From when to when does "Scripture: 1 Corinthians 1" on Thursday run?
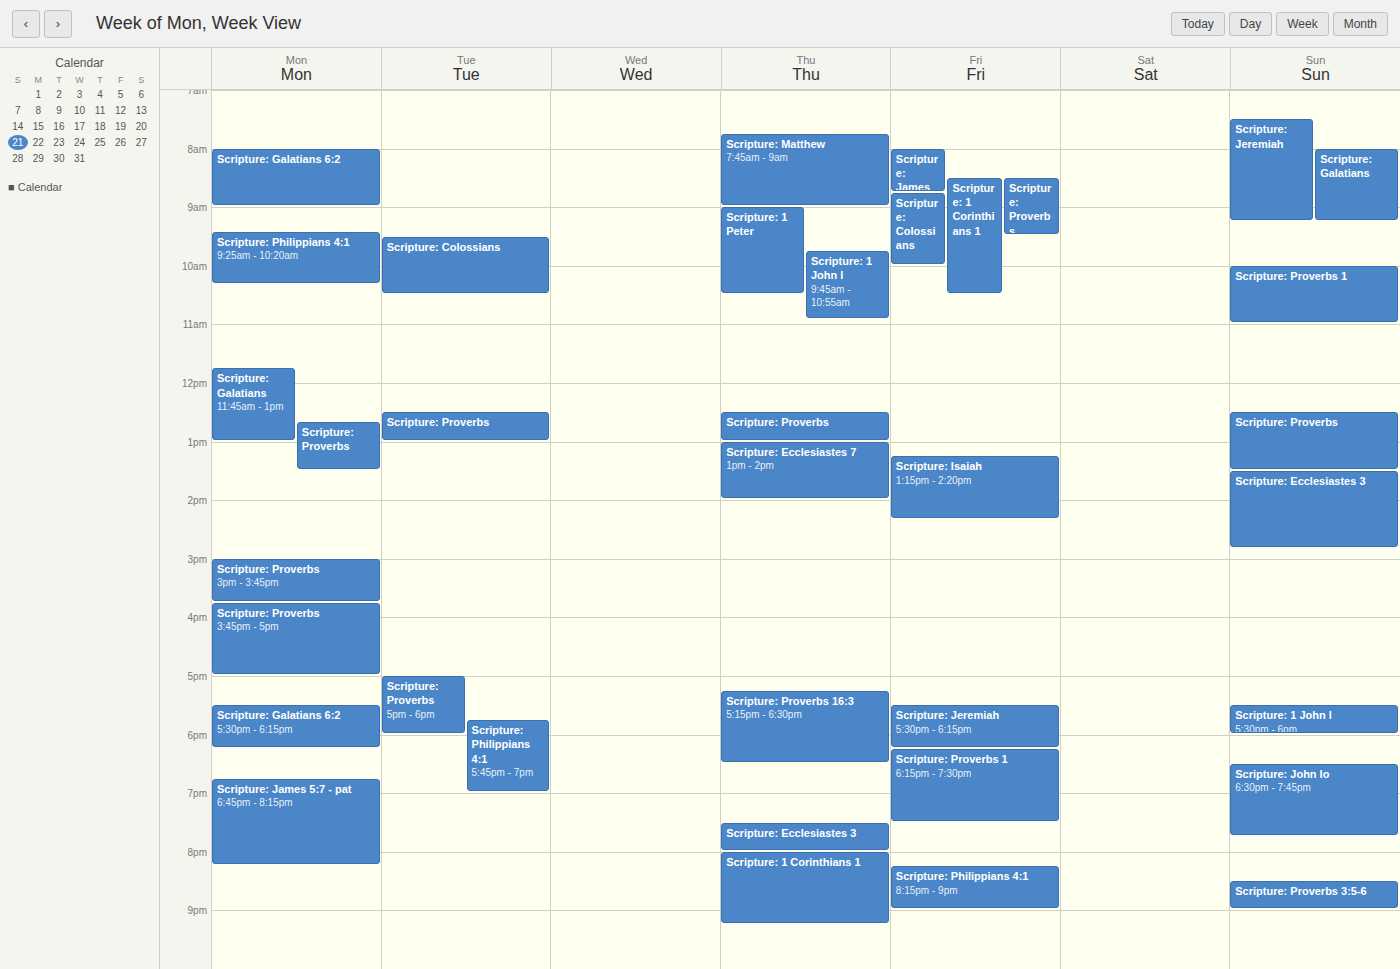
8:00 PM to 9:15 PM